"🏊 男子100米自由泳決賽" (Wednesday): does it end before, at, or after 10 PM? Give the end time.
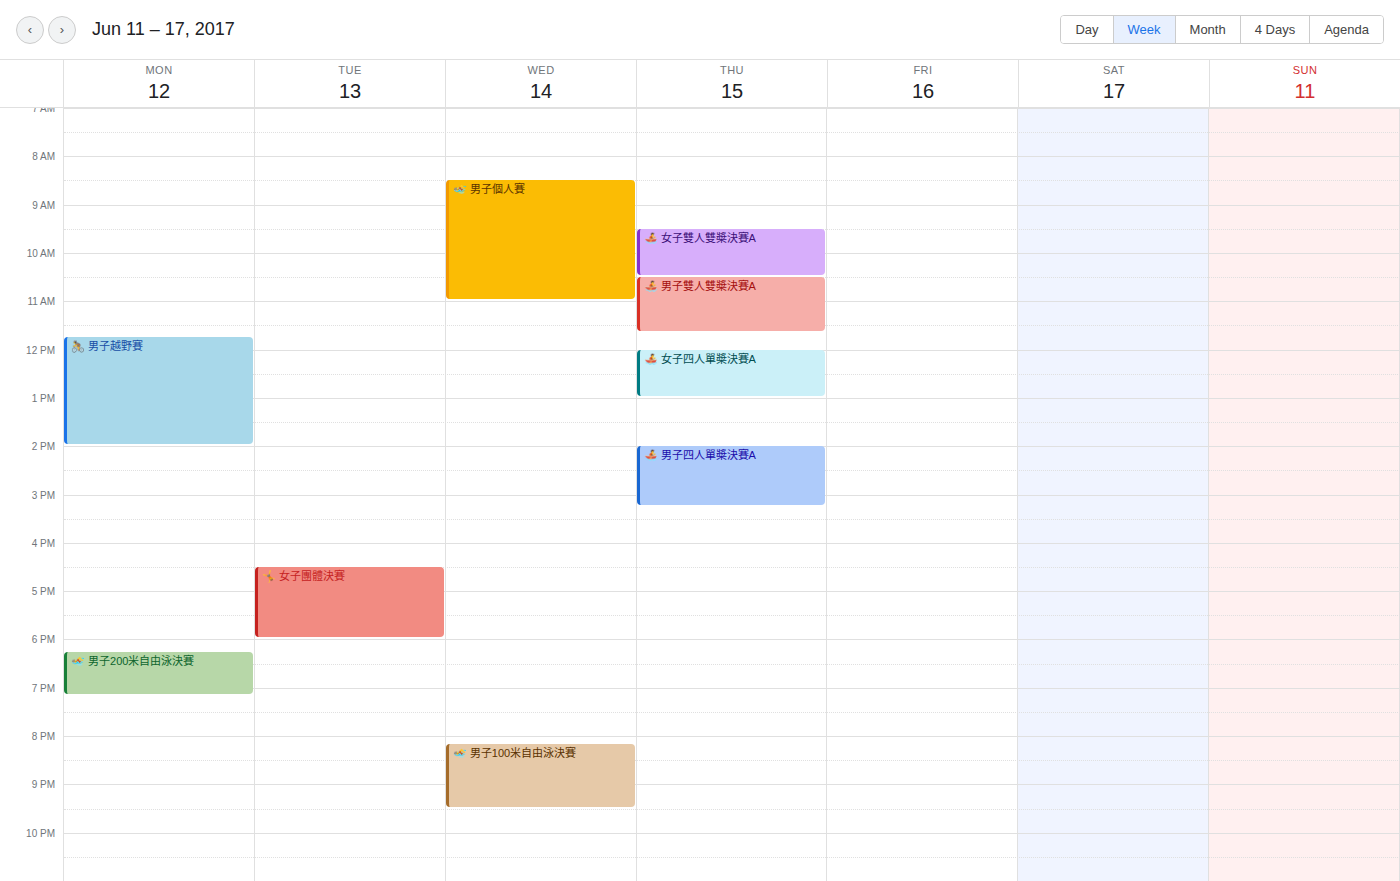
9:30 PM -- before 10 PM, 30 minutes above the 10 PM line.